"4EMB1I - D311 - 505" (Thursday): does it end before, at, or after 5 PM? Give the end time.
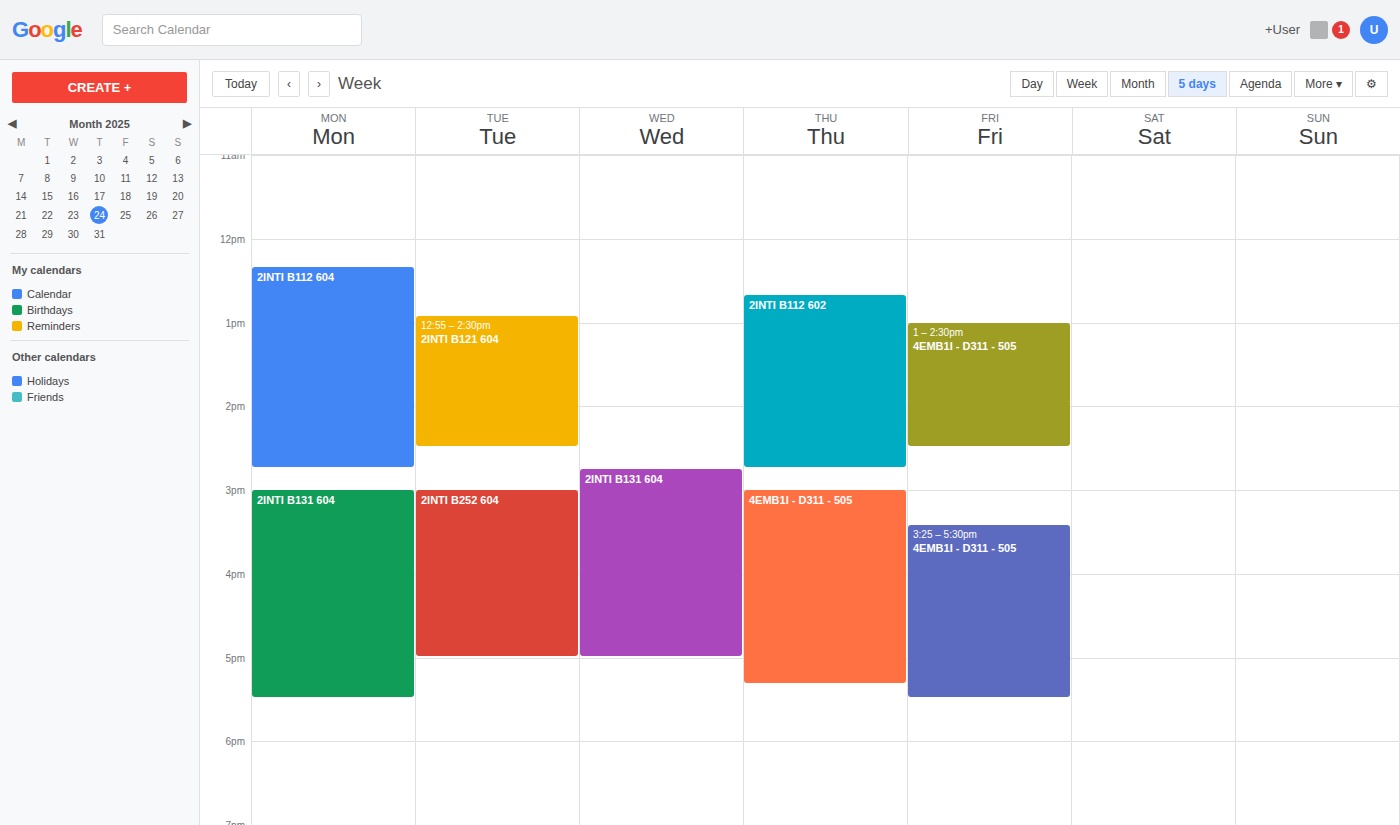
5:20 PM -- after 5 PM, 20 minutes below the 5 PM line.